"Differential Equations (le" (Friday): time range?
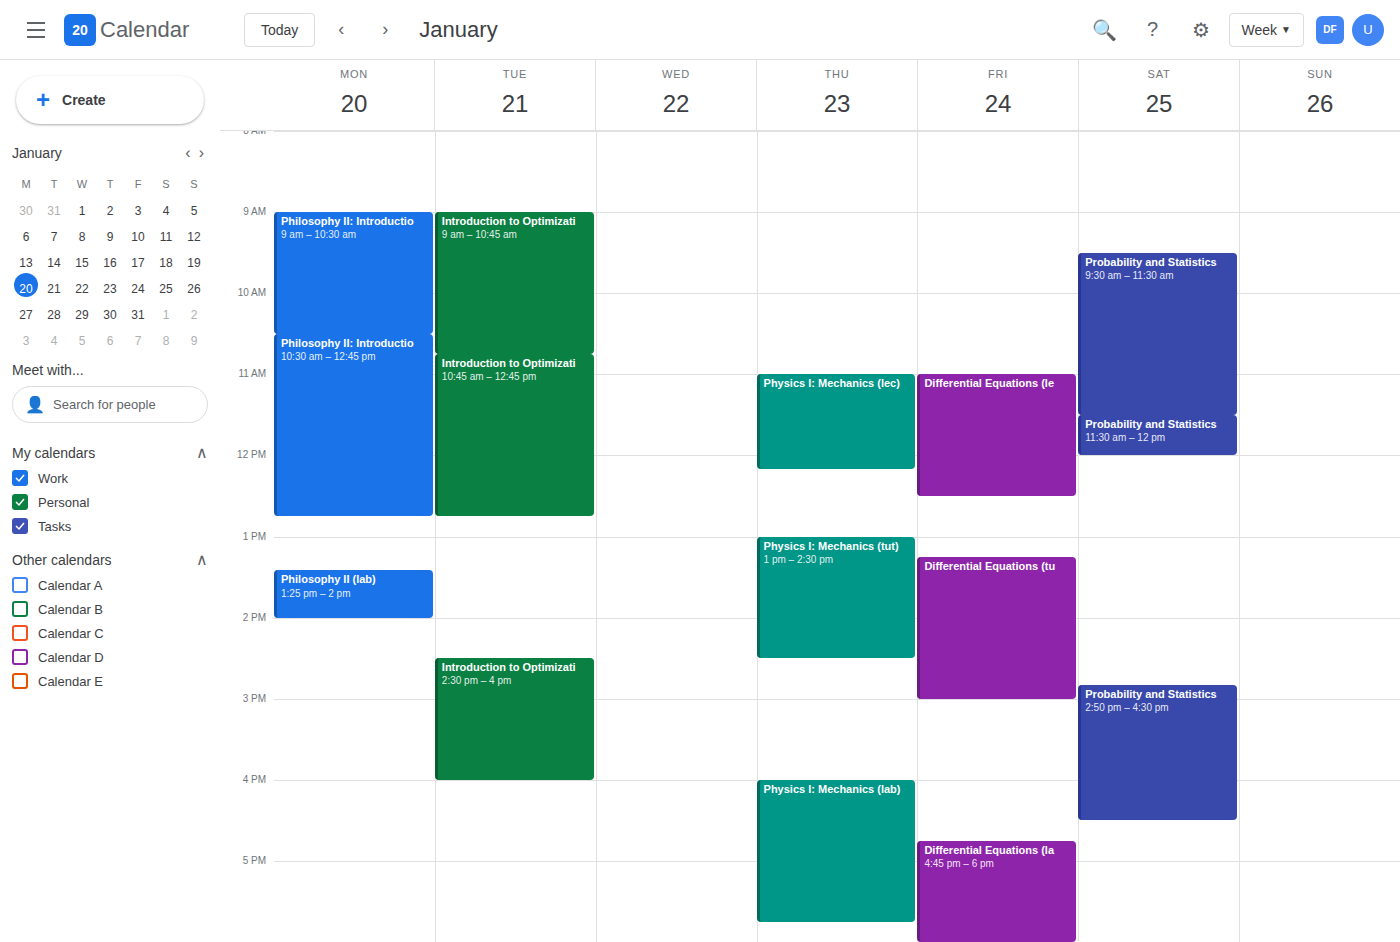
11:00 AM to 12:30 PM